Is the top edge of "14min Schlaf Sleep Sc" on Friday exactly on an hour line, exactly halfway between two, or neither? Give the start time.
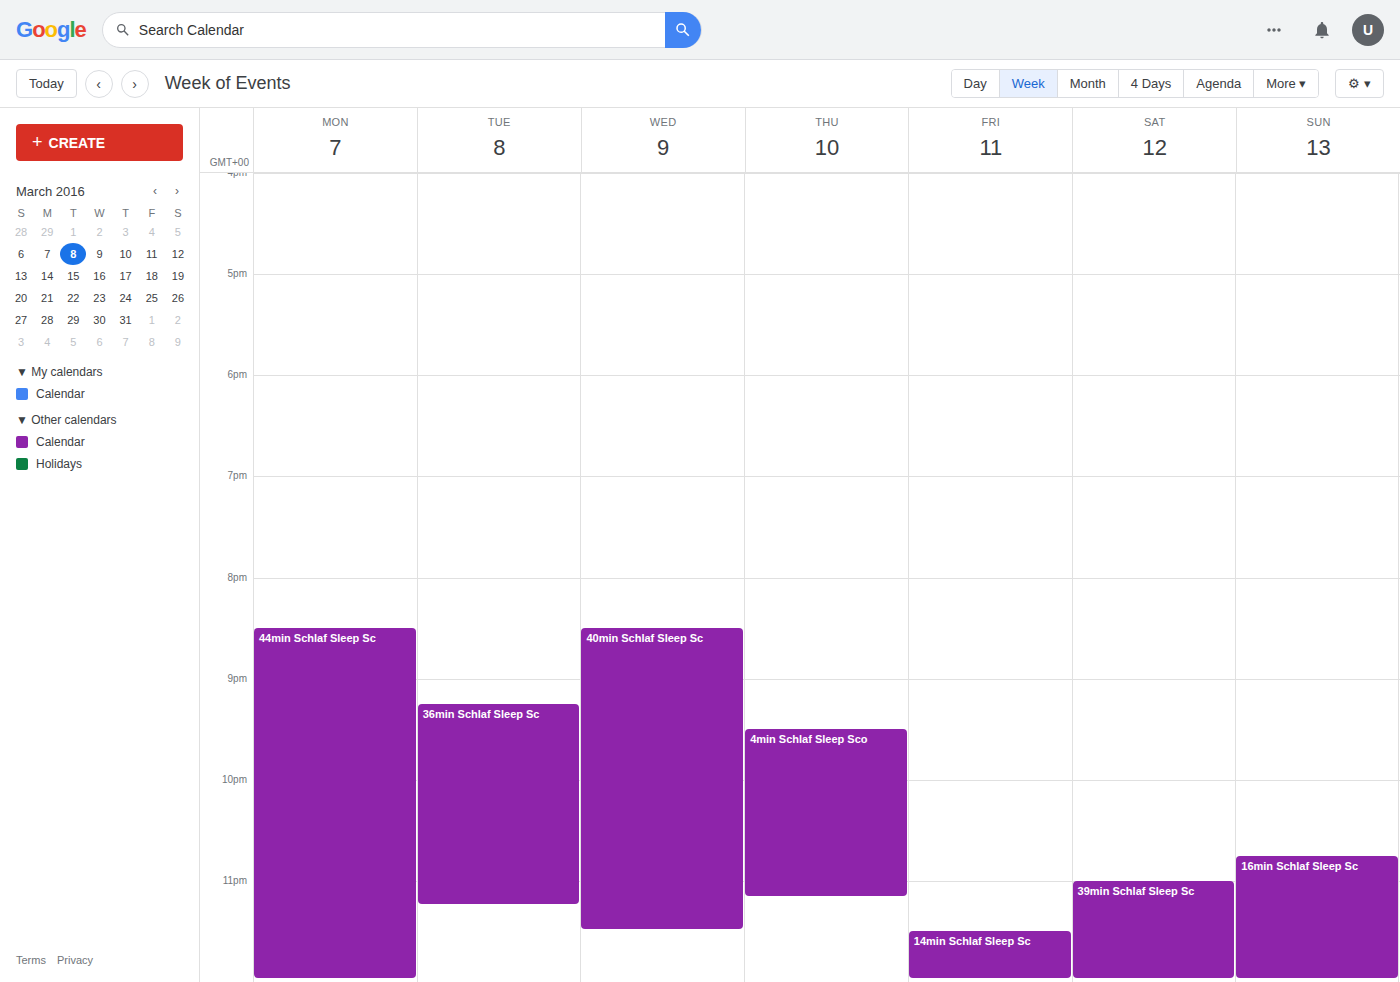
11:30 PM -- halfway between the 11 PM and 12 AM lines.